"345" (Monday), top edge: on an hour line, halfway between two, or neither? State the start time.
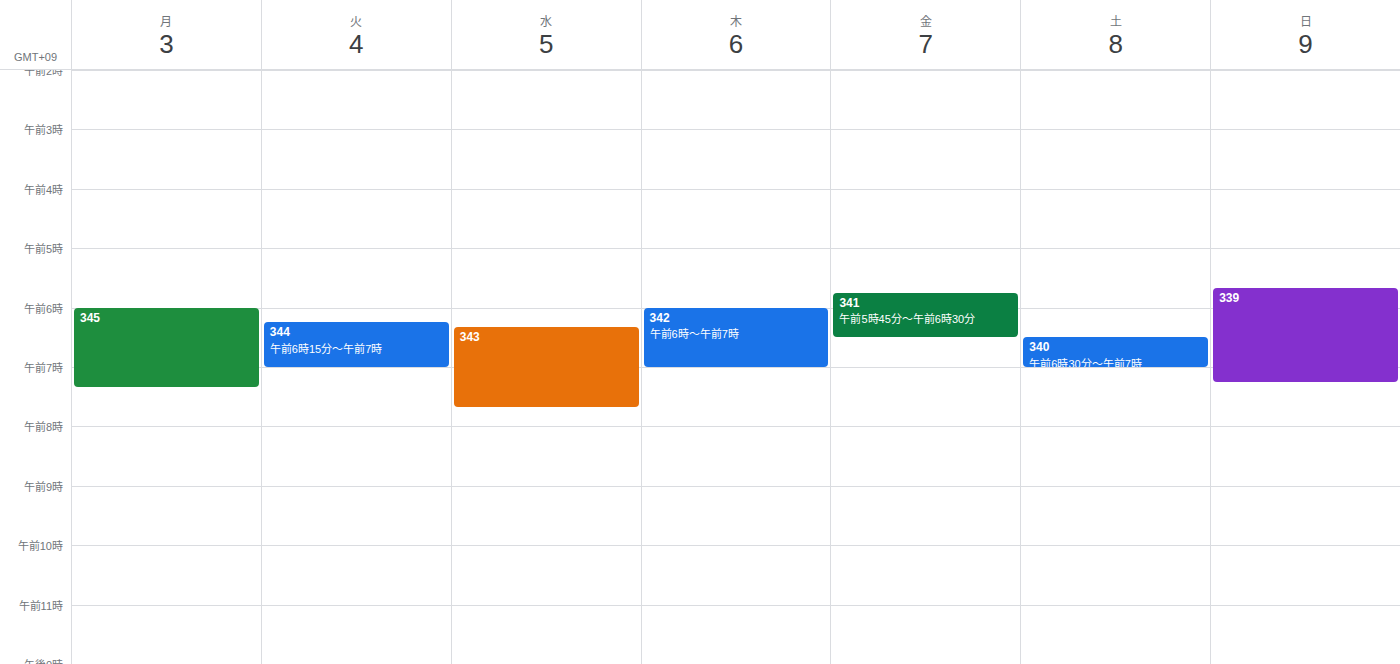
6:00 AM -- exactly on the 6 AM line.